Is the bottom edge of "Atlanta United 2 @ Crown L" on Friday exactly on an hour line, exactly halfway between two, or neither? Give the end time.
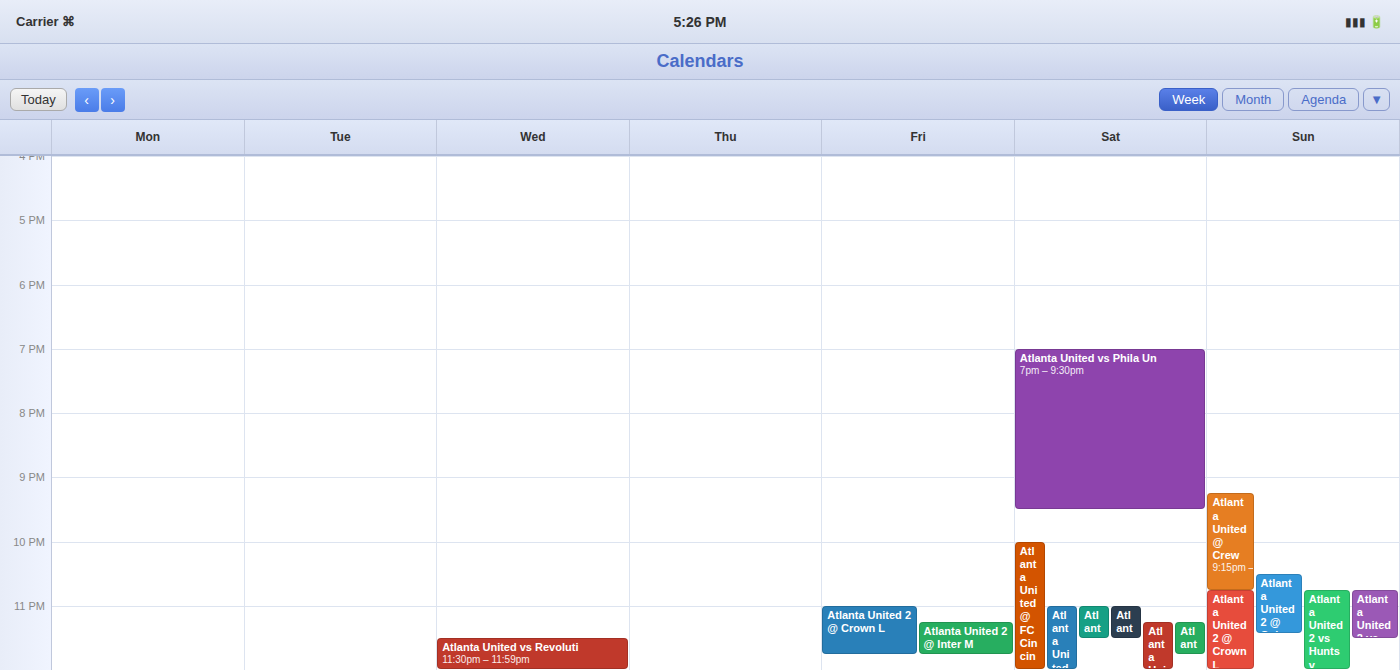
23:45 -- neither: three quarters of the way from the 23:00 line to the 24:00 line.